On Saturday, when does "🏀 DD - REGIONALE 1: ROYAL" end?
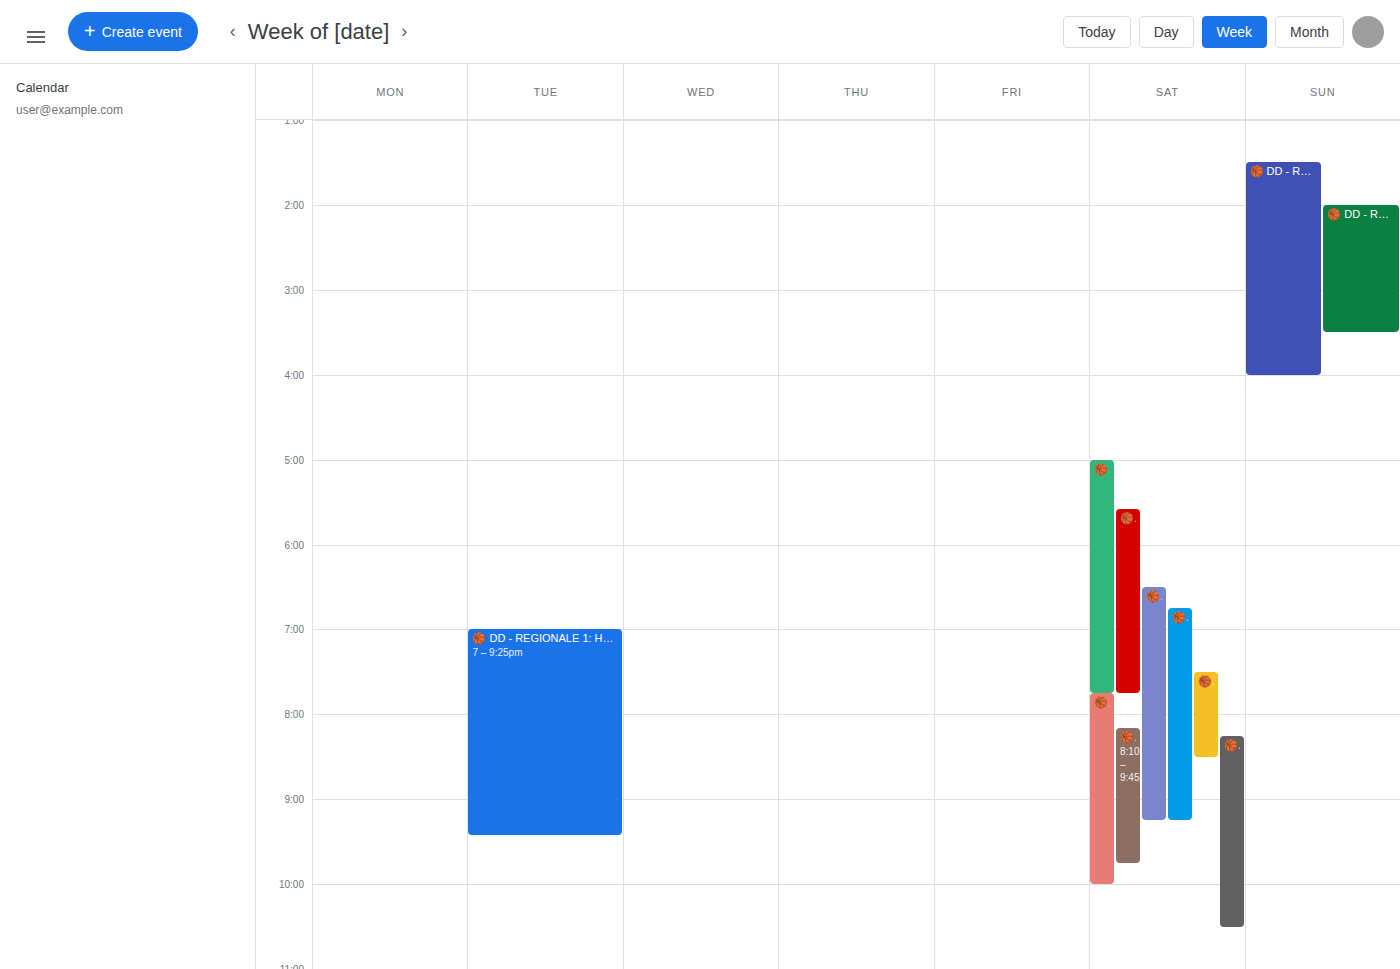
7:45 PM